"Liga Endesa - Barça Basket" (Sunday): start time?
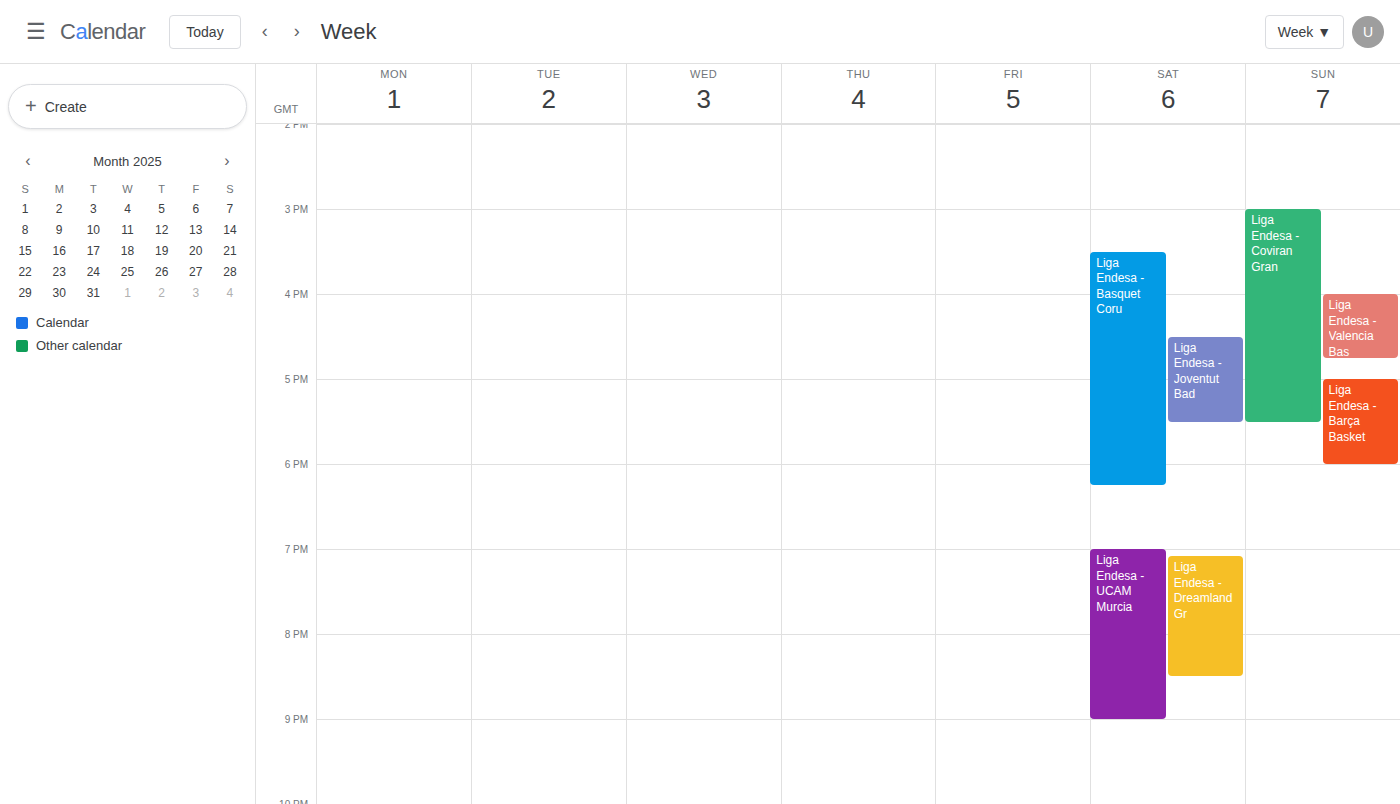
5:00 PM